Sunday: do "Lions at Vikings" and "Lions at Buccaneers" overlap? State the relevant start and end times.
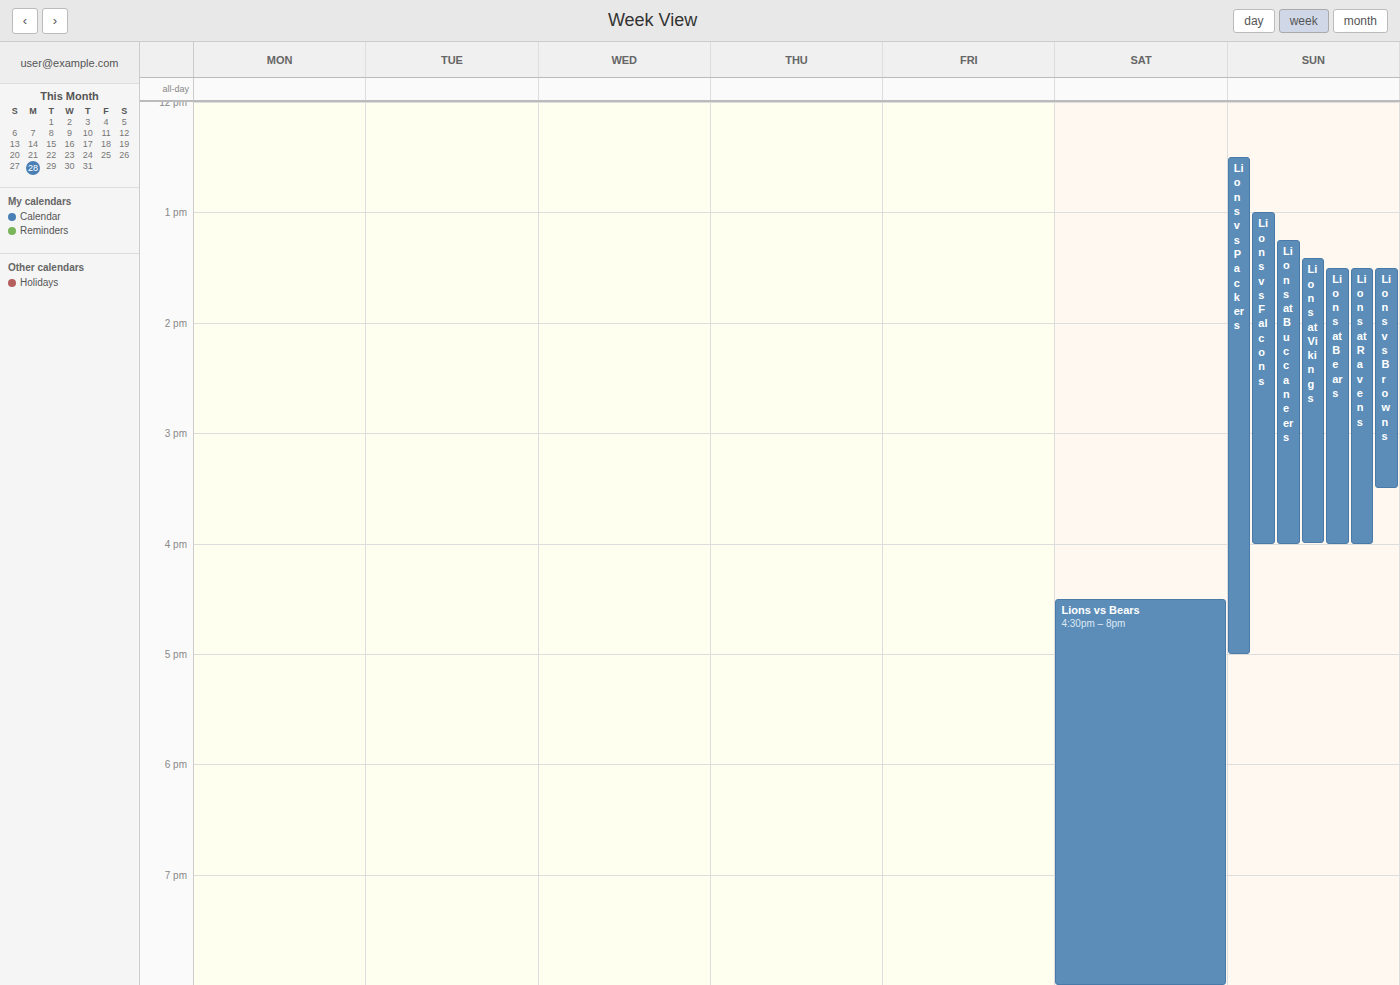
"Lions at Vikings" starts at 13:25, before "Lions at Buccaneers" ends at 16:00 -- they overlap.